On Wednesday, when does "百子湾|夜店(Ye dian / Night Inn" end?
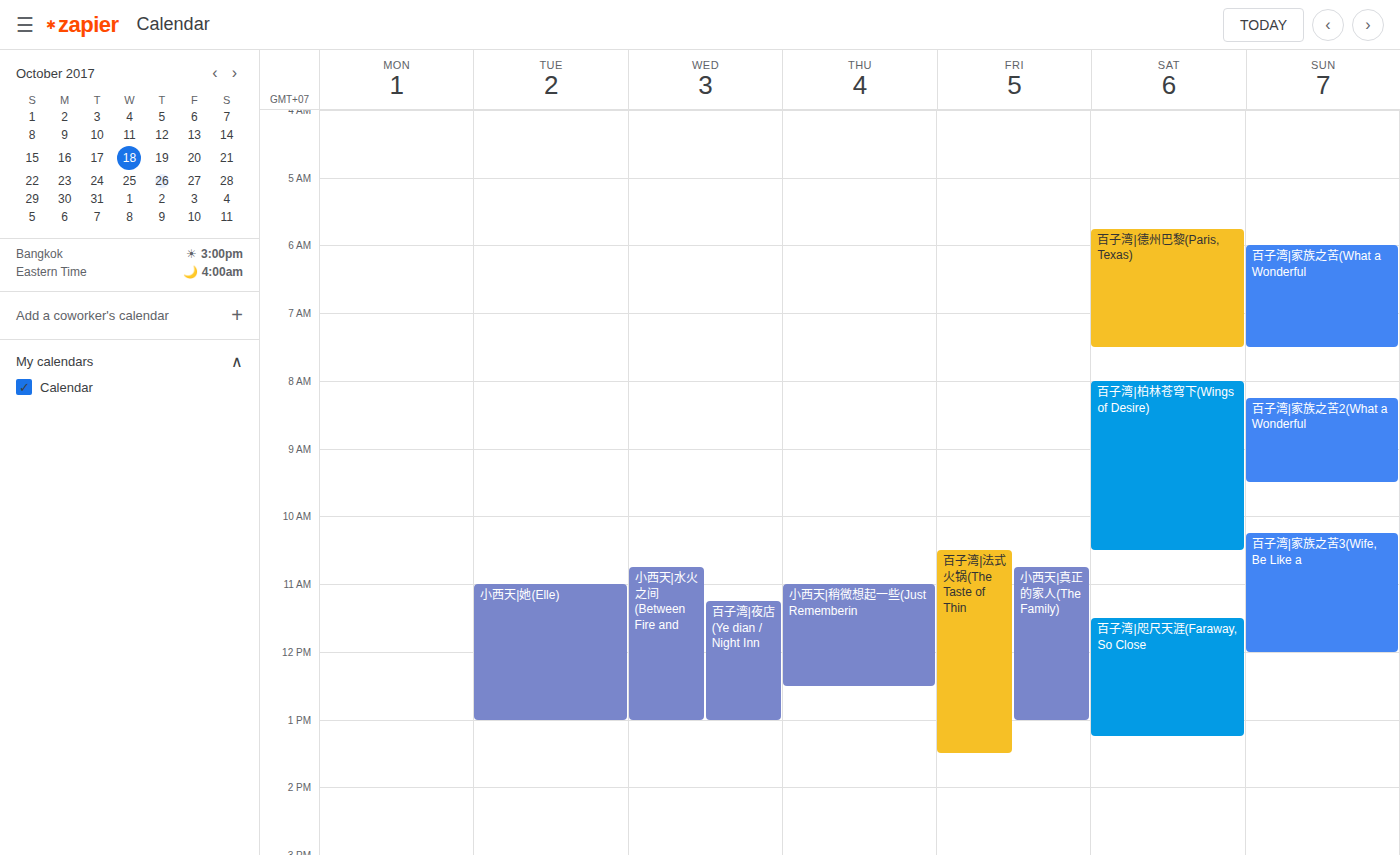
1:00 PM